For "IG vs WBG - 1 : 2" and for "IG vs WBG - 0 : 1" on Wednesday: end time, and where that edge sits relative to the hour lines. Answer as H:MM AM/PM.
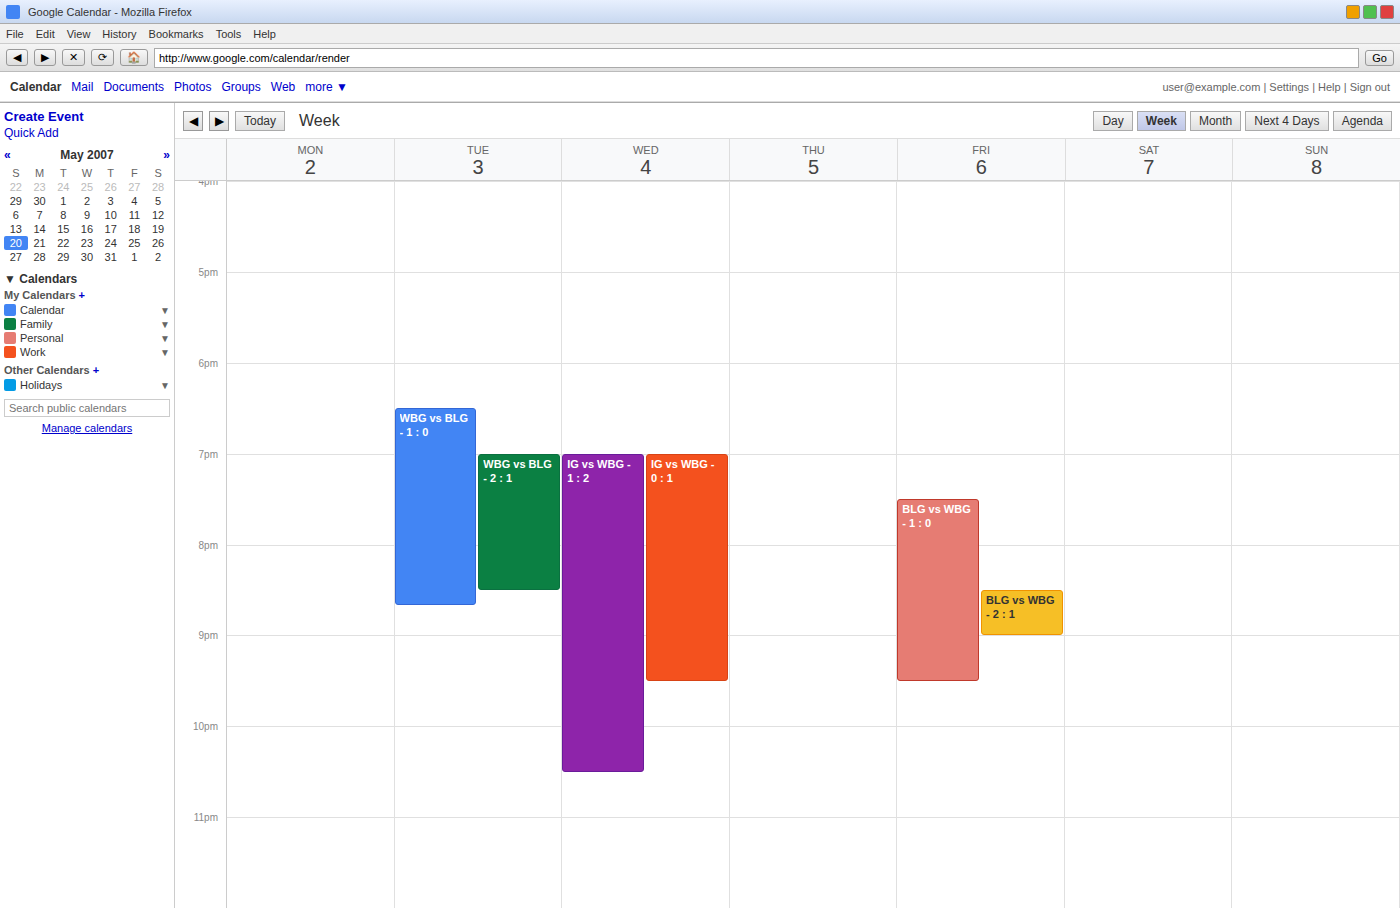
"IG vs WBG - 1 : 2": 10:30 PM, halfway between the 10 PM and 11 PM lines. "IG vs WBG - 0 : 1": 9:30 PM, halfway between the 9 PM and 10 PM lines.